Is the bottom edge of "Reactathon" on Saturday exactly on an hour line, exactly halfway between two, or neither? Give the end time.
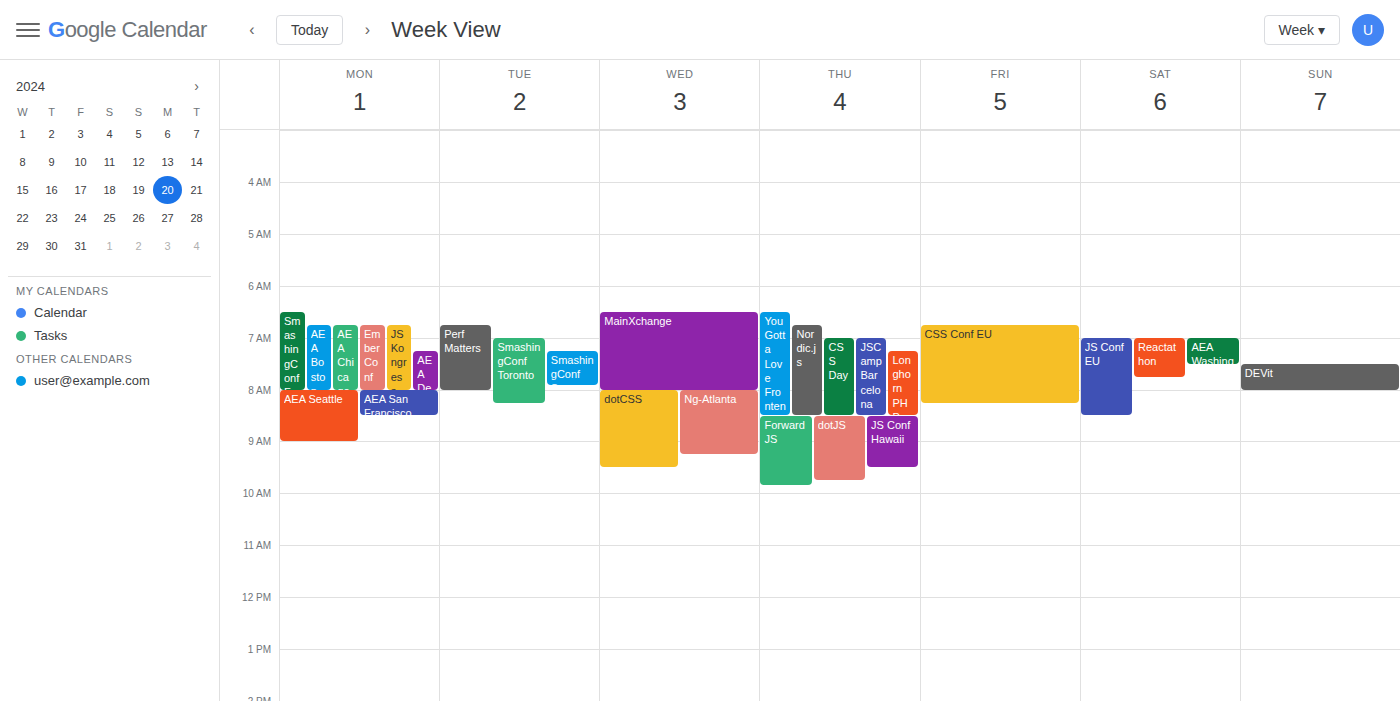
7:45 AM -- neither: three quarters of the way from the 7 AM line to the 8 AM line.